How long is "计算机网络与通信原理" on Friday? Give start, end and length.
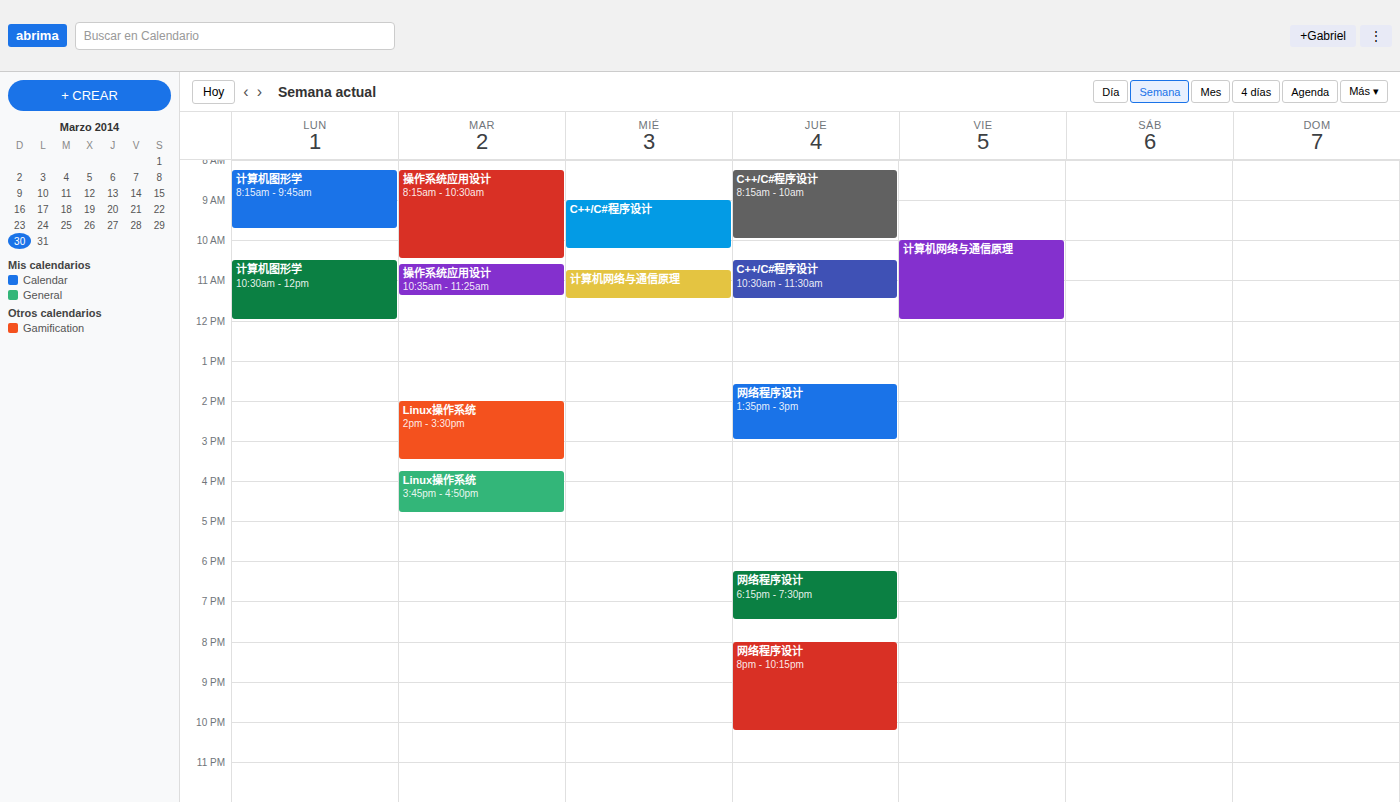
10:00 AM to 12:00 PM, 2 hours